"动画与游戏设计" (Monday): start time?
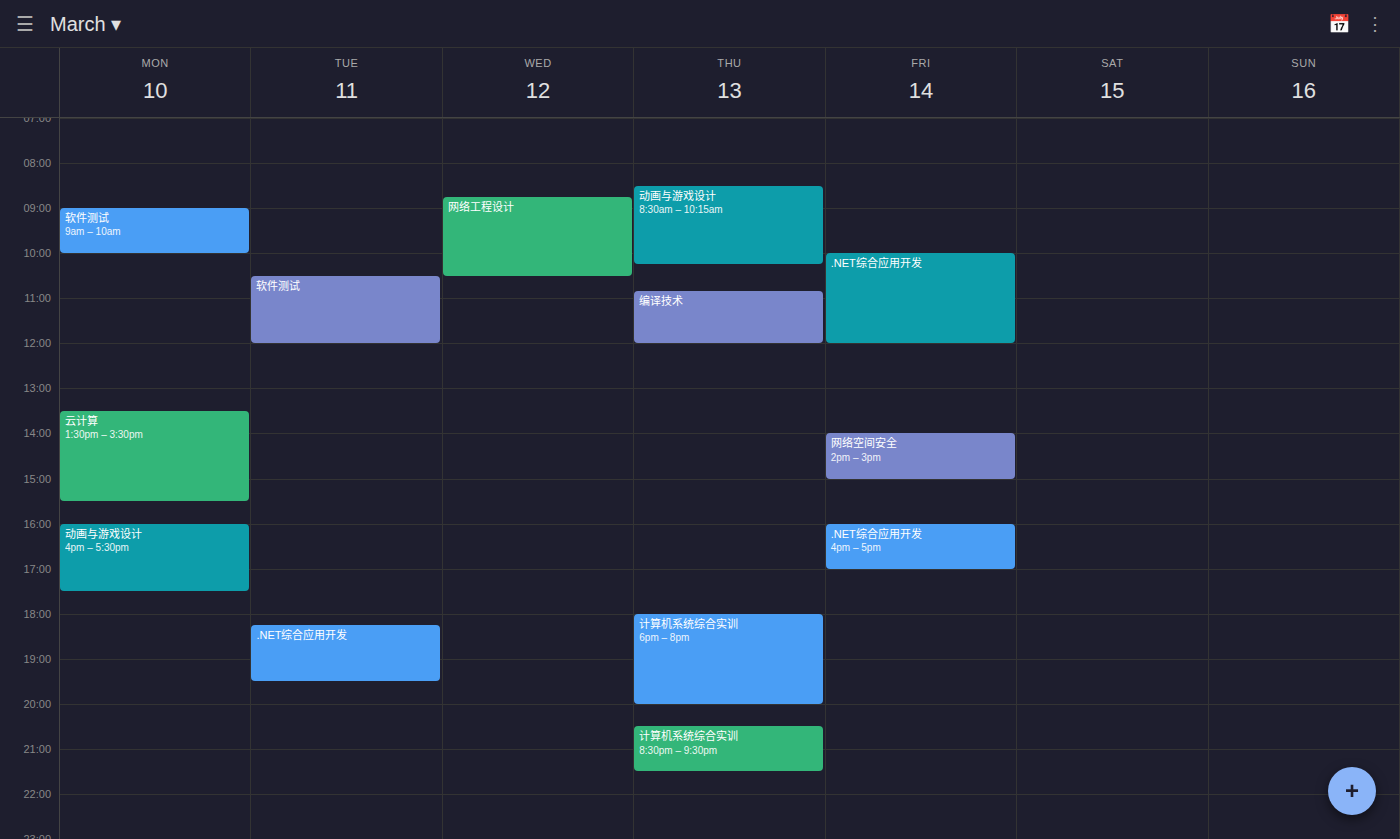
16:00